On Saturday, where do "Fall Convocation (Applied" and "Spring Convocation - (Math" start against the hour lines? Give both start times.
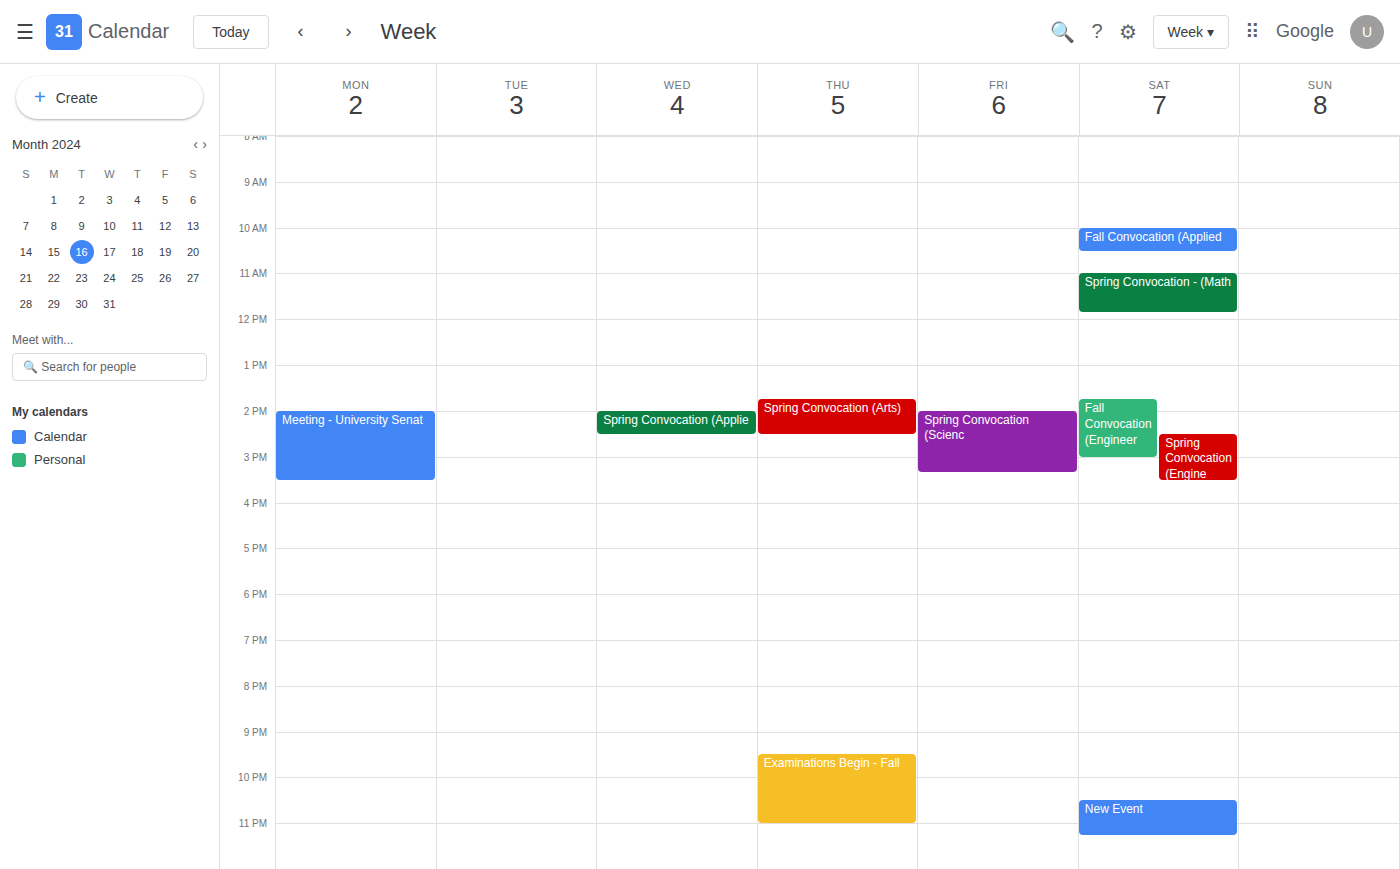
"Fall Convocation (Applied": 10:00 AM, exactly on the 10 AM line. "Spring Convocation - (Math": 11:00 AM, exactly on the 11 AM line.